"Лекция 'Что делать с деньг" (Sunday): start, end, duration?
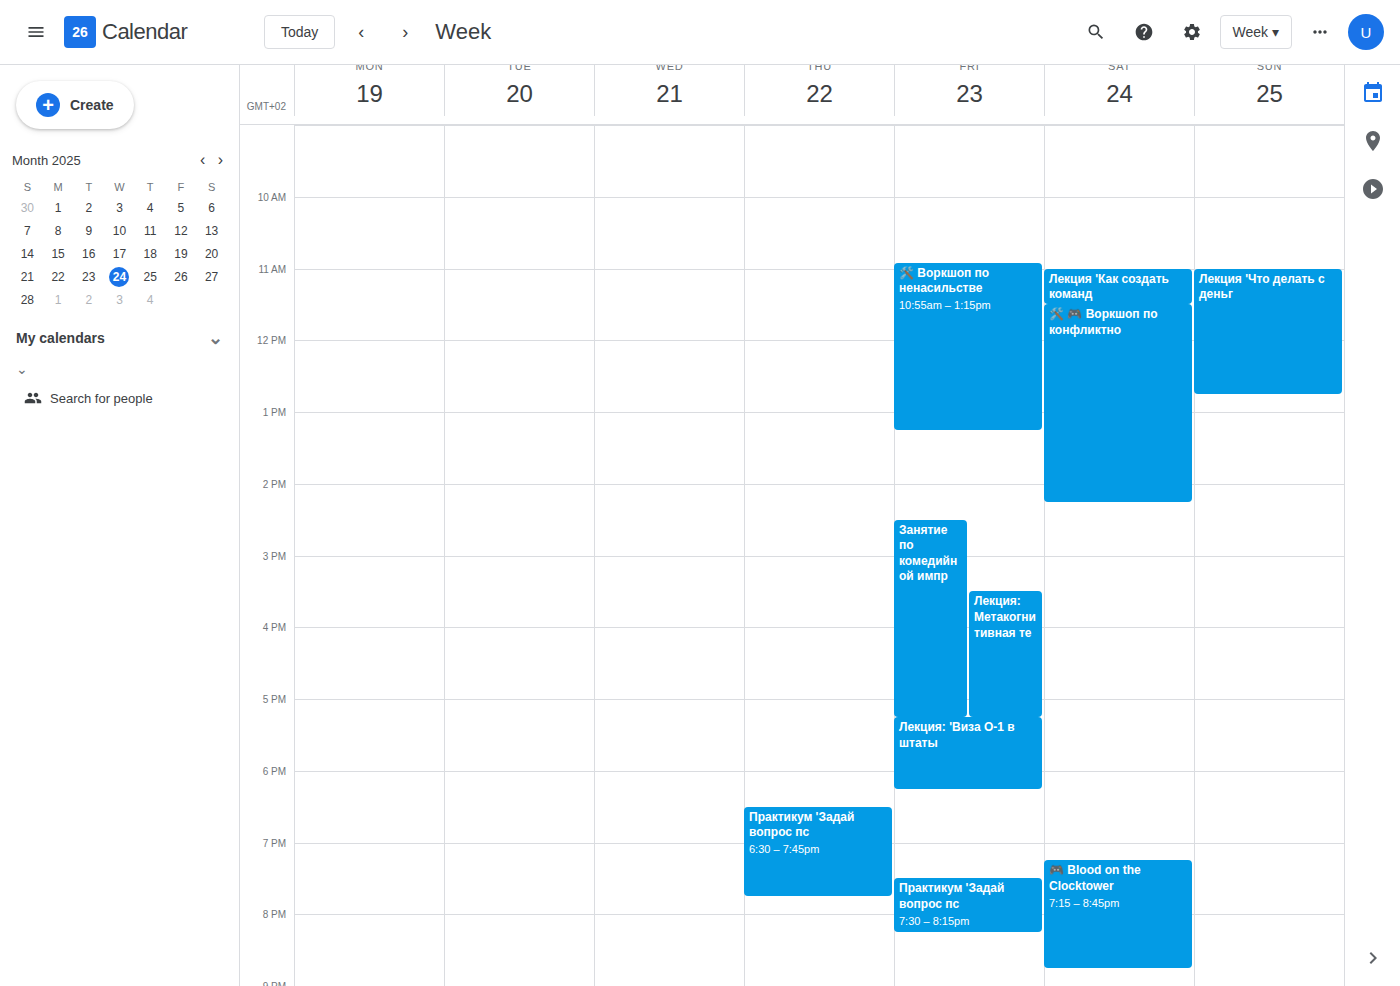
11:00 AM to 12:45 PM, 1 hour 45 minutes